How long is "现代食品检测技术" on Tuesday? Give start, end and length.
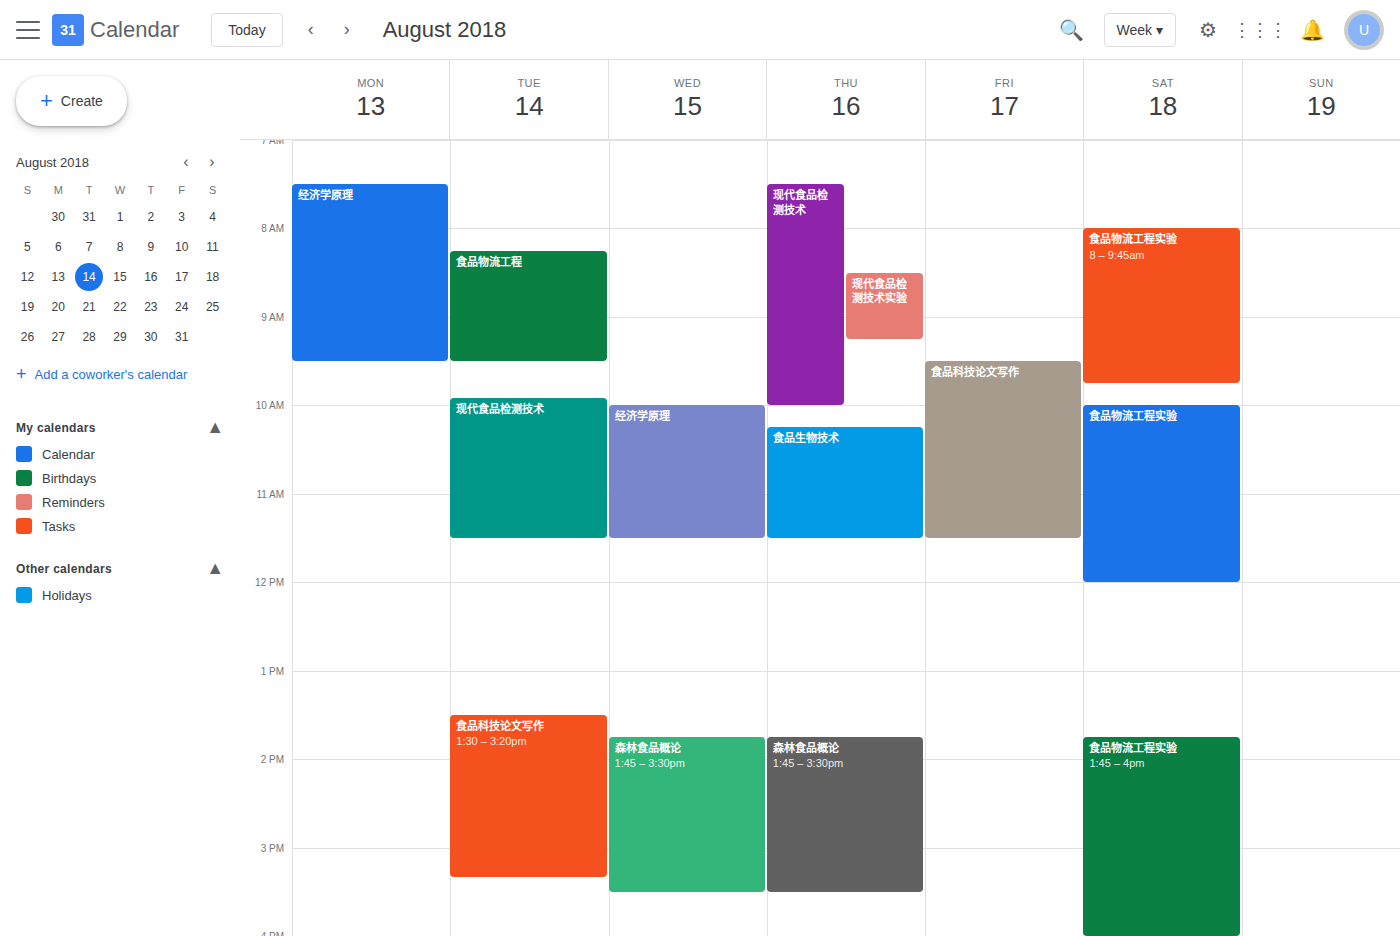
9:55 AM to 11:30 AM, 1 hour 35 minutes